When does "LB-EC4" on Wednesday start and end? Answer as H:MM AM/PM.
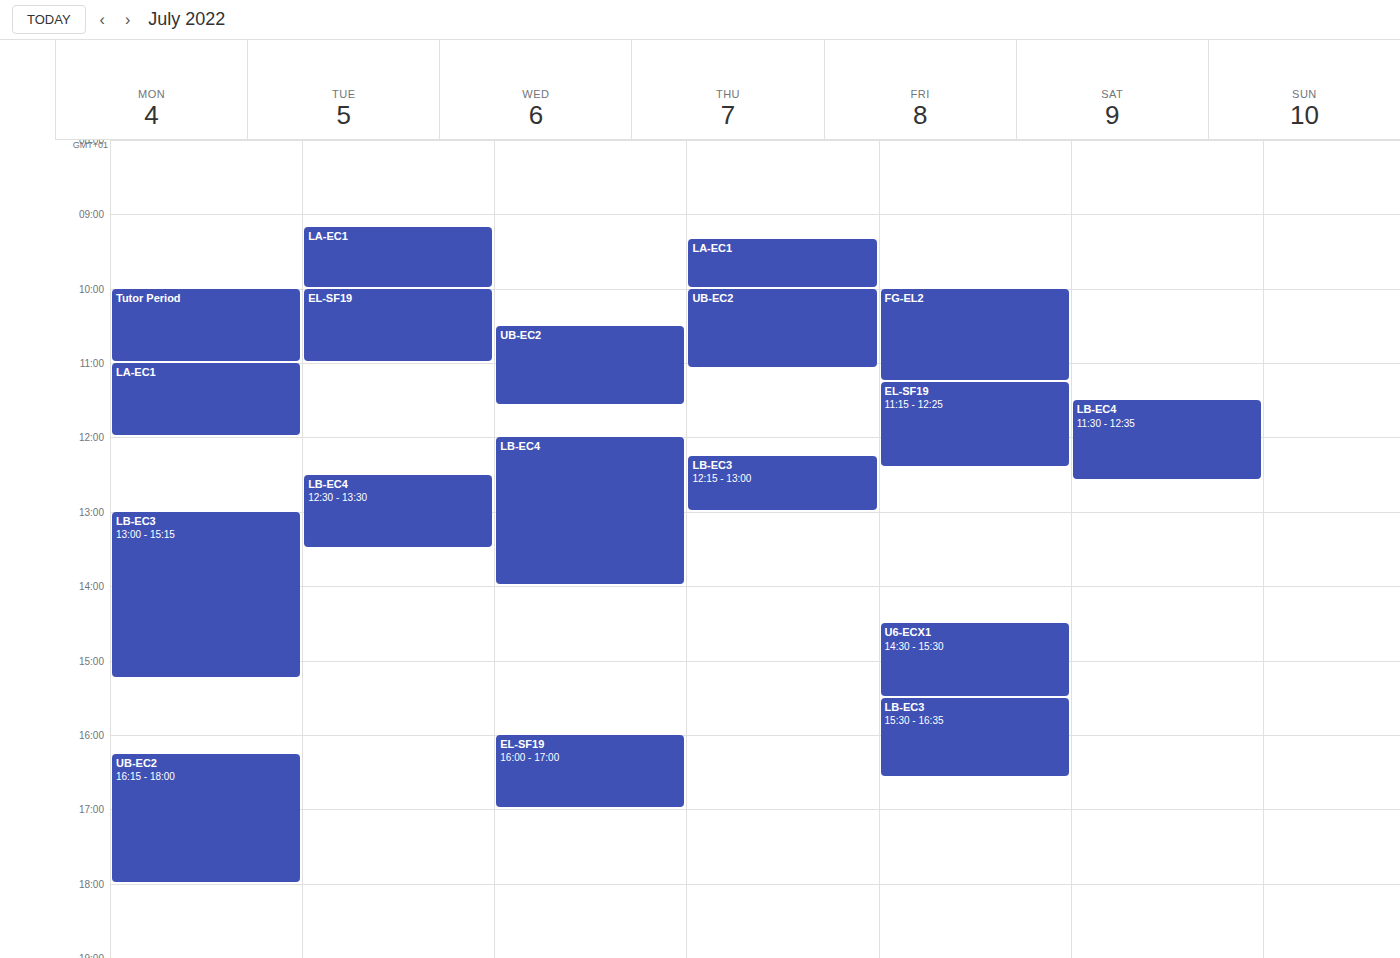
12:00 PM to 2:00 PM